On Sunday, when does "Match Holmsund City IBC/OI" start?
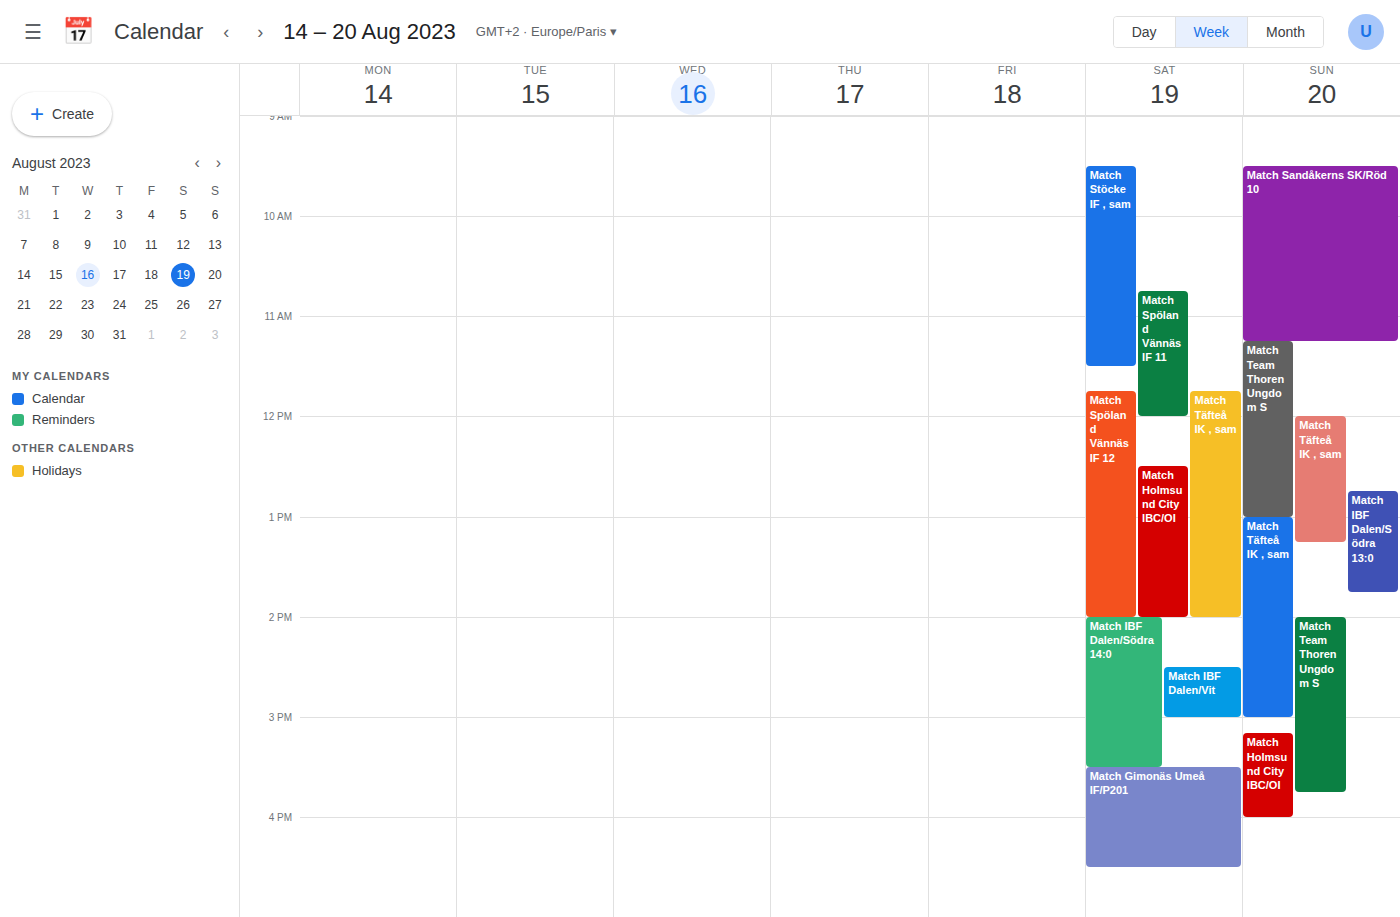
3:10 PM